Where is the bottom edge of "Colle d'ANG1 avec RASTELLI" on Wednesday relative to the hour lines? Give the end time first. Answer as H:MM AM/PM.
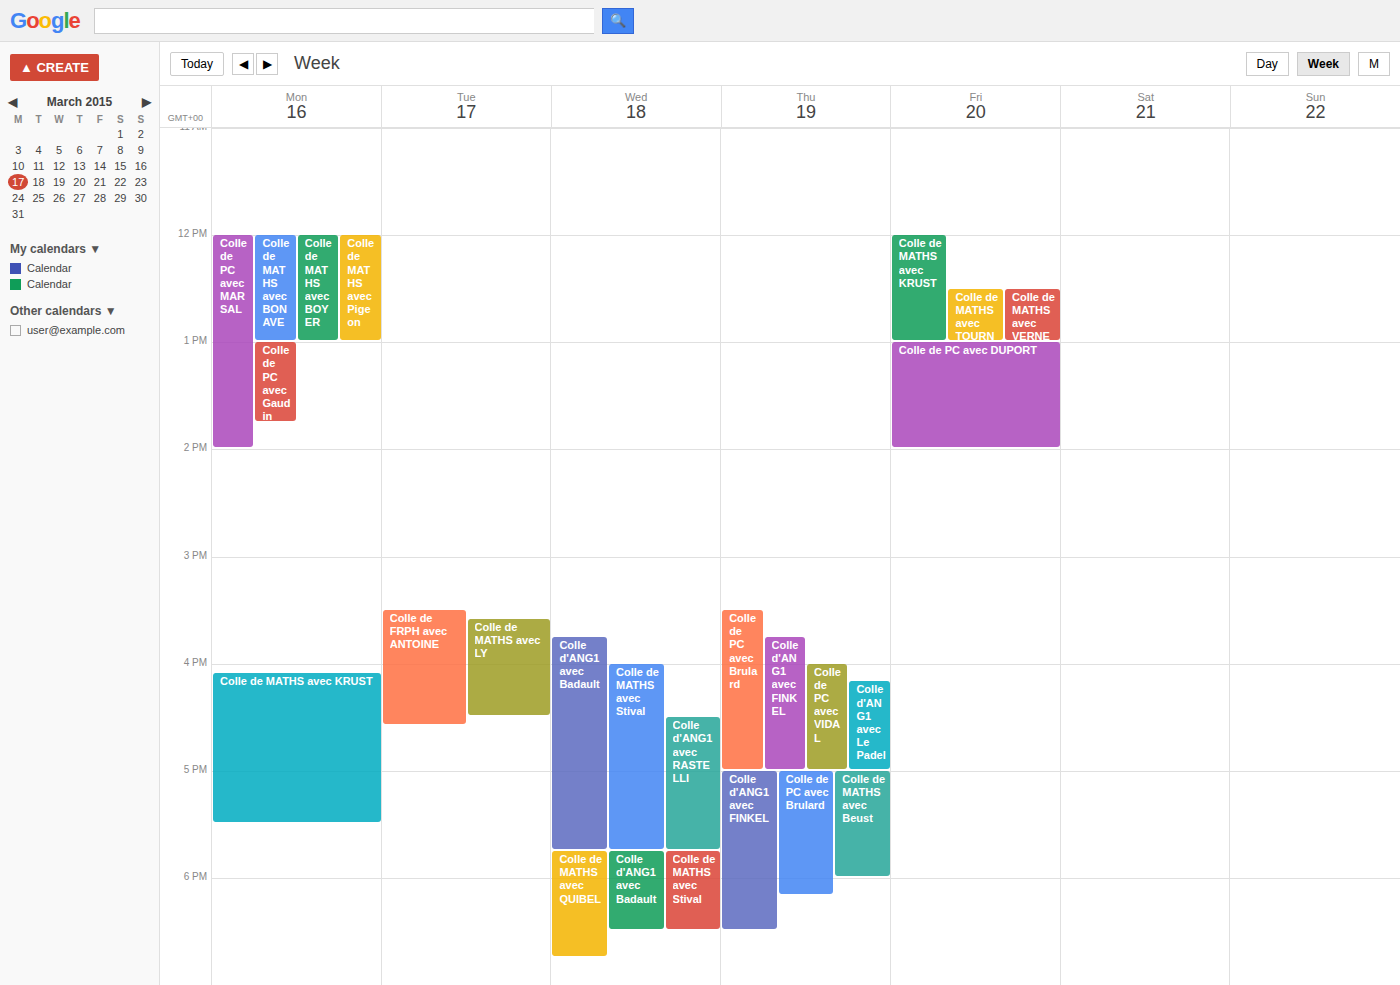
5:45 PM -- neither: three quarters of the way from the 5 PM line to the 6 PM line.